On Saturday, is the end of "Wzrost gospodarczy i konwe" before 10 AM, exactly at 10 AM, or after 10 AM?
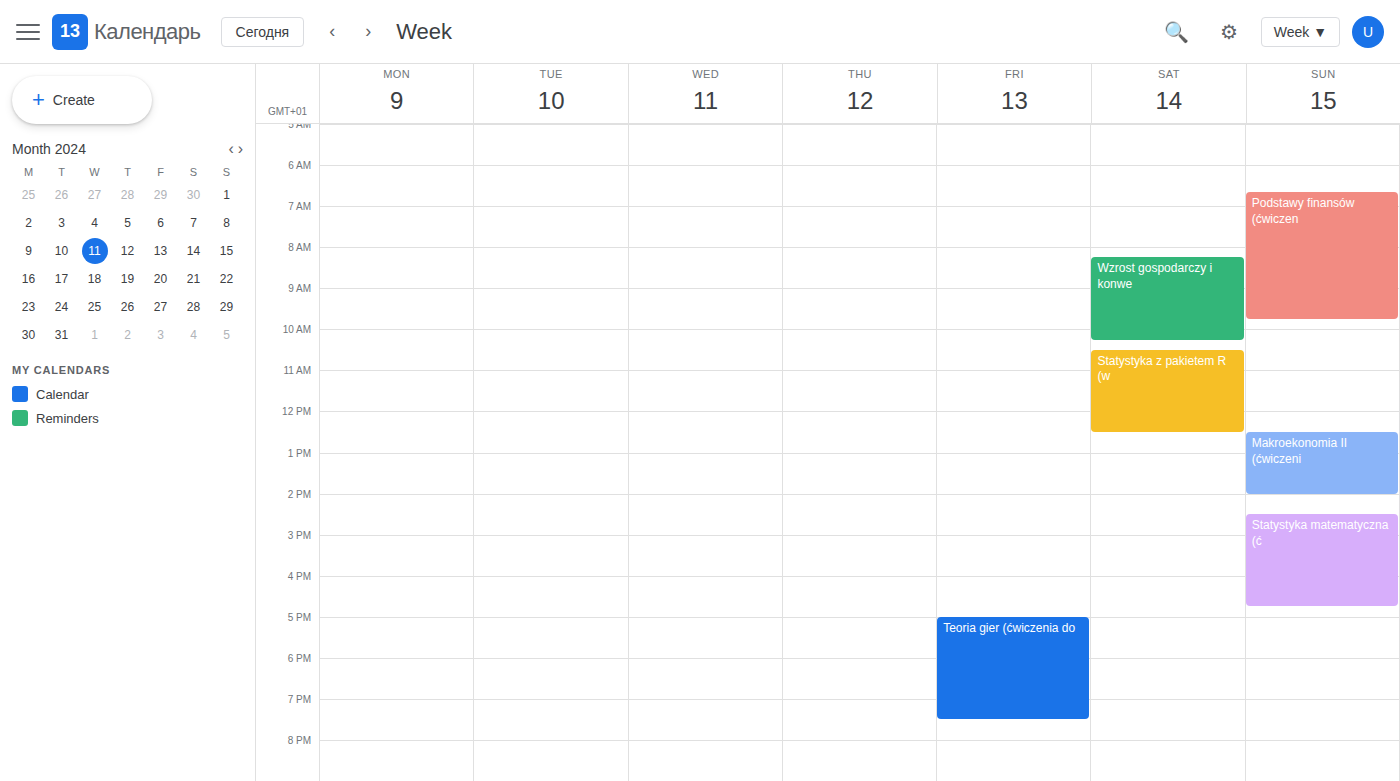
10:15 AM -- after 10 AM, 15 minutes below the 10 AM line.